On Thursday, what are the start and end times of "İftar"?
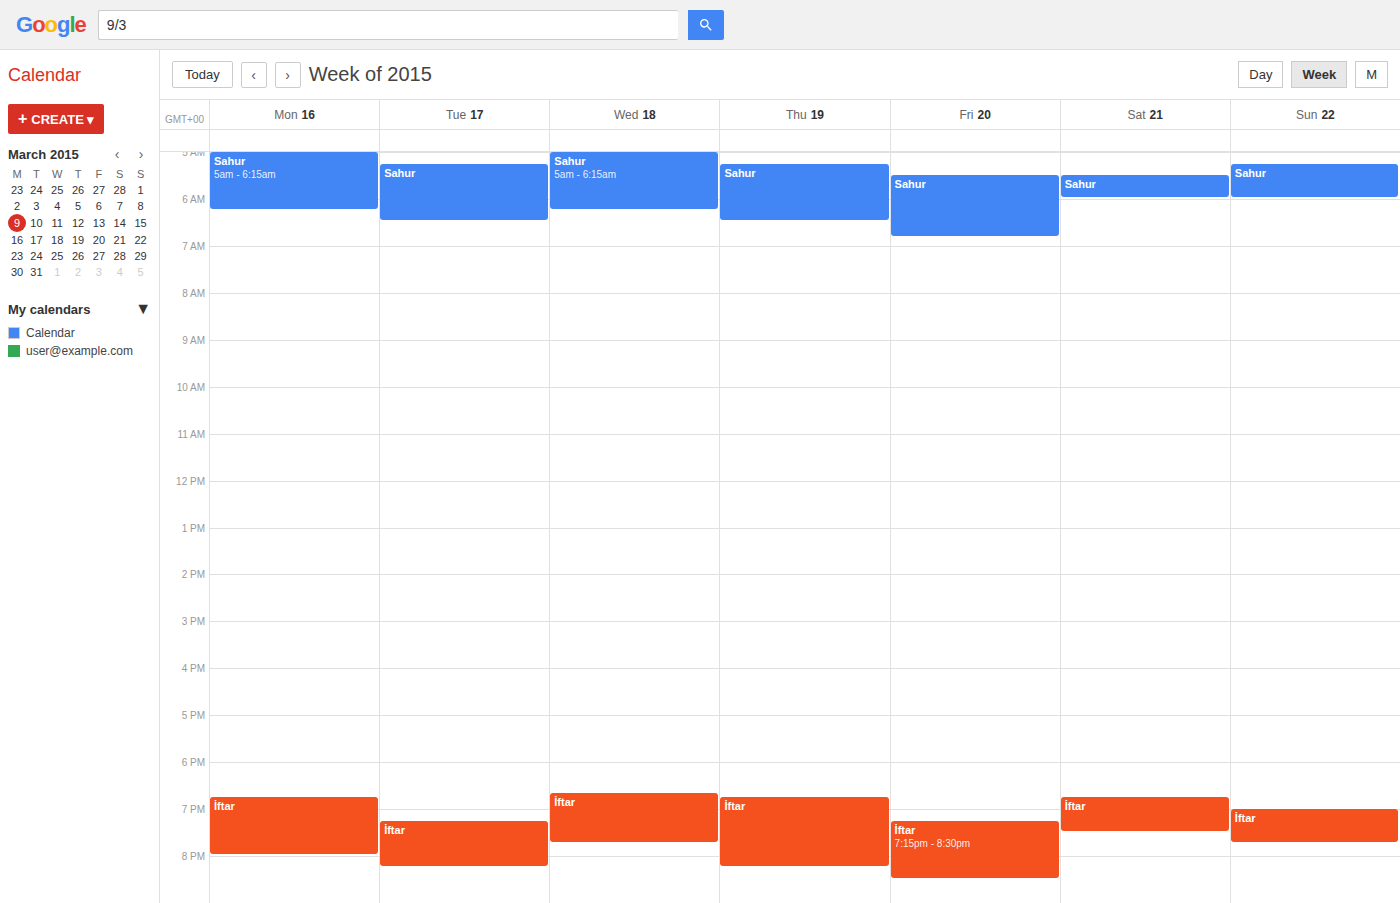
6:45 PM to 8:15 PM